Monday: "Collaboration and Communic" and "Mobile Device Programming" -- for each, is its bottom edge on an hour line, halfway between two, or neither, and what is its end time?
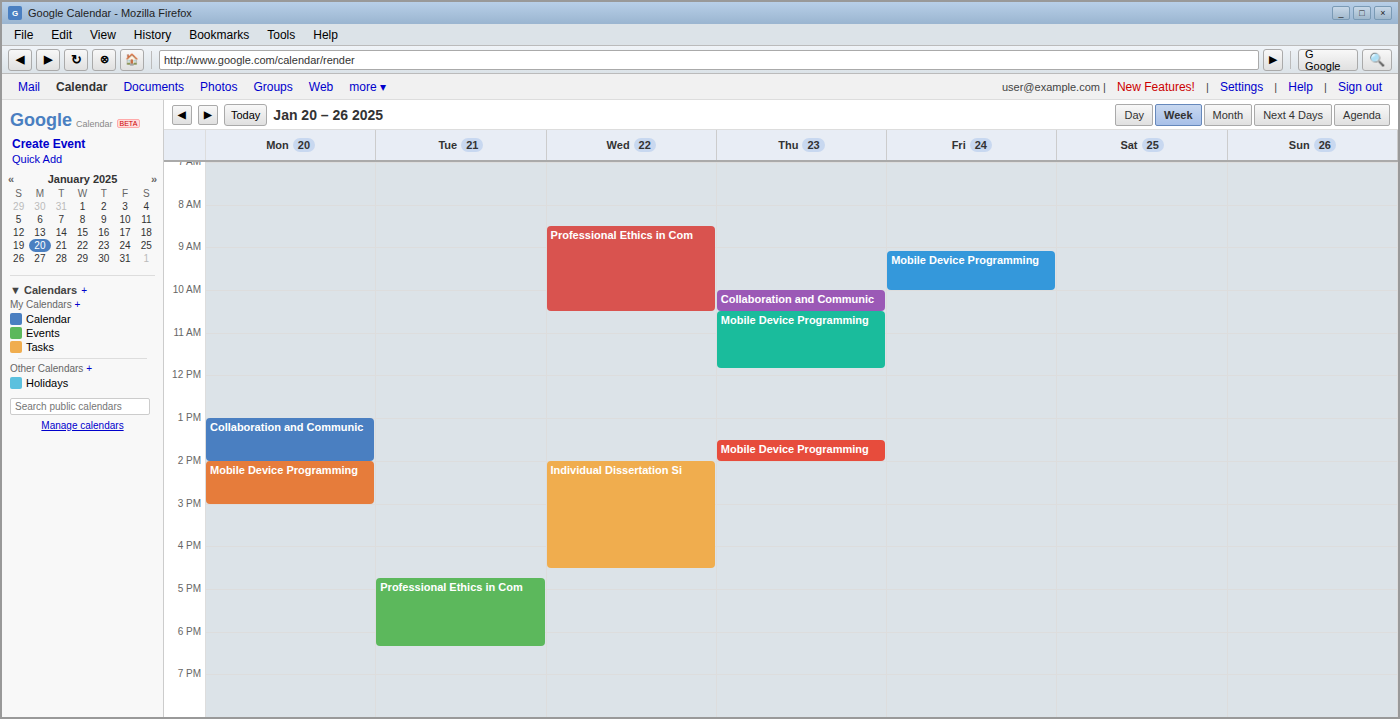
"Collaboration and Communic": 2:00 PM, exactly on the 2 PM line. "Mobile Device Programming": 3:00 PM, exactly on the 3 PM line.